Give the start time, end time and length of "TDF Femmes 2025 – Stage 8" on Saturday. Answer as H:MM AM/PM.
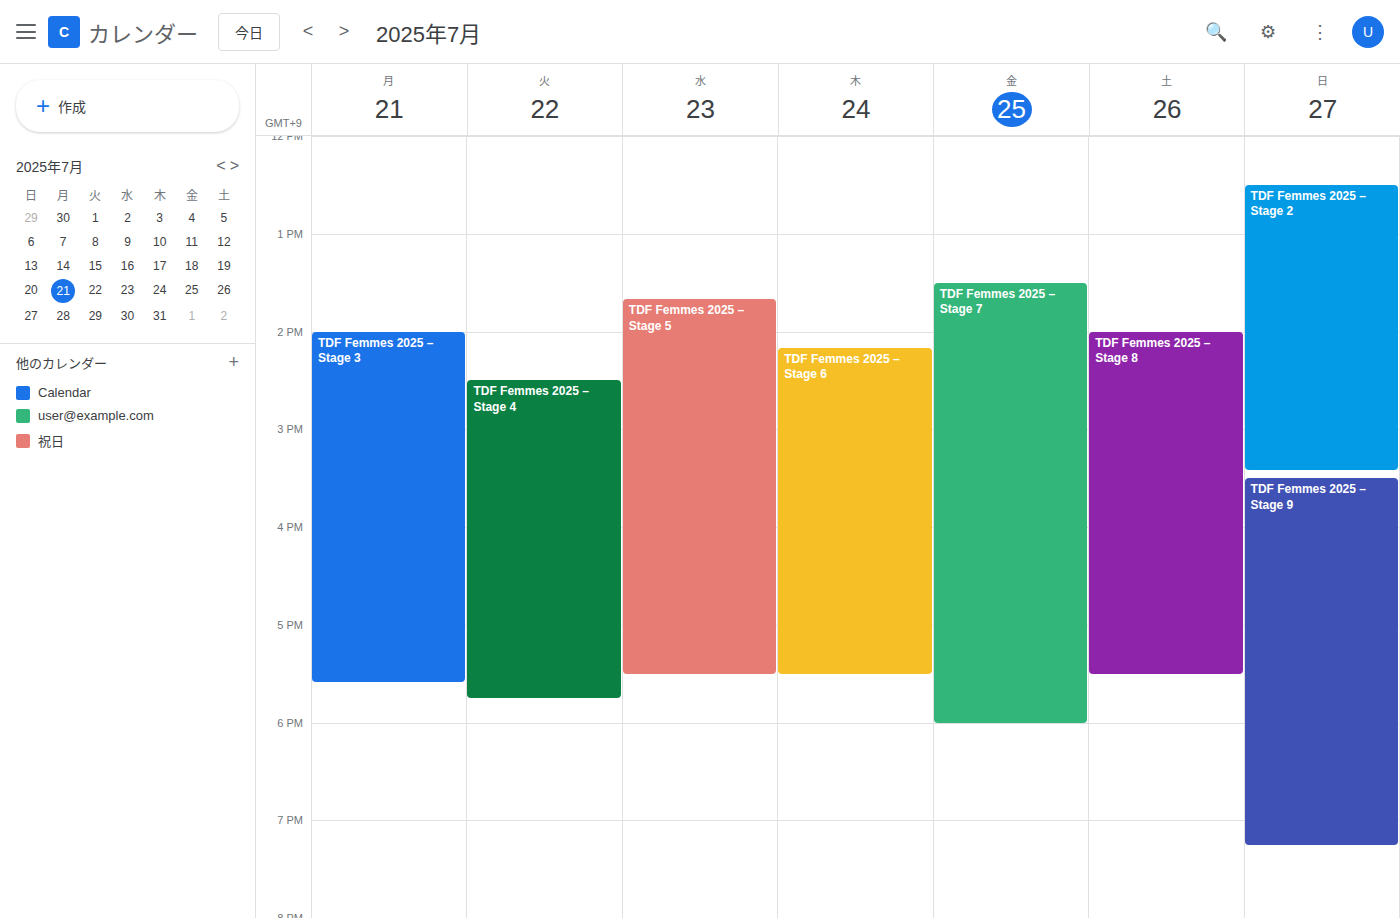
2:00 PM to 5:30 PM, 3 hours 30 minutes